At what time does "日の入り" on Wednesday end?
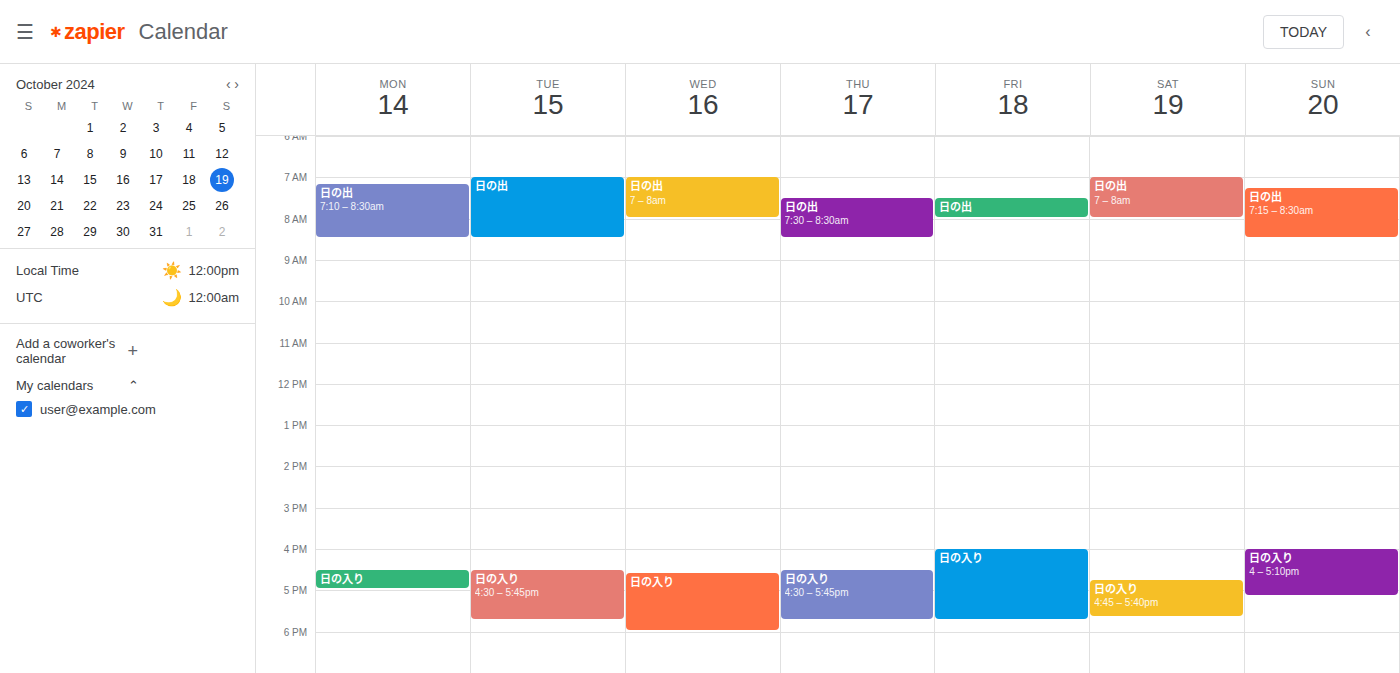
6:00 PM